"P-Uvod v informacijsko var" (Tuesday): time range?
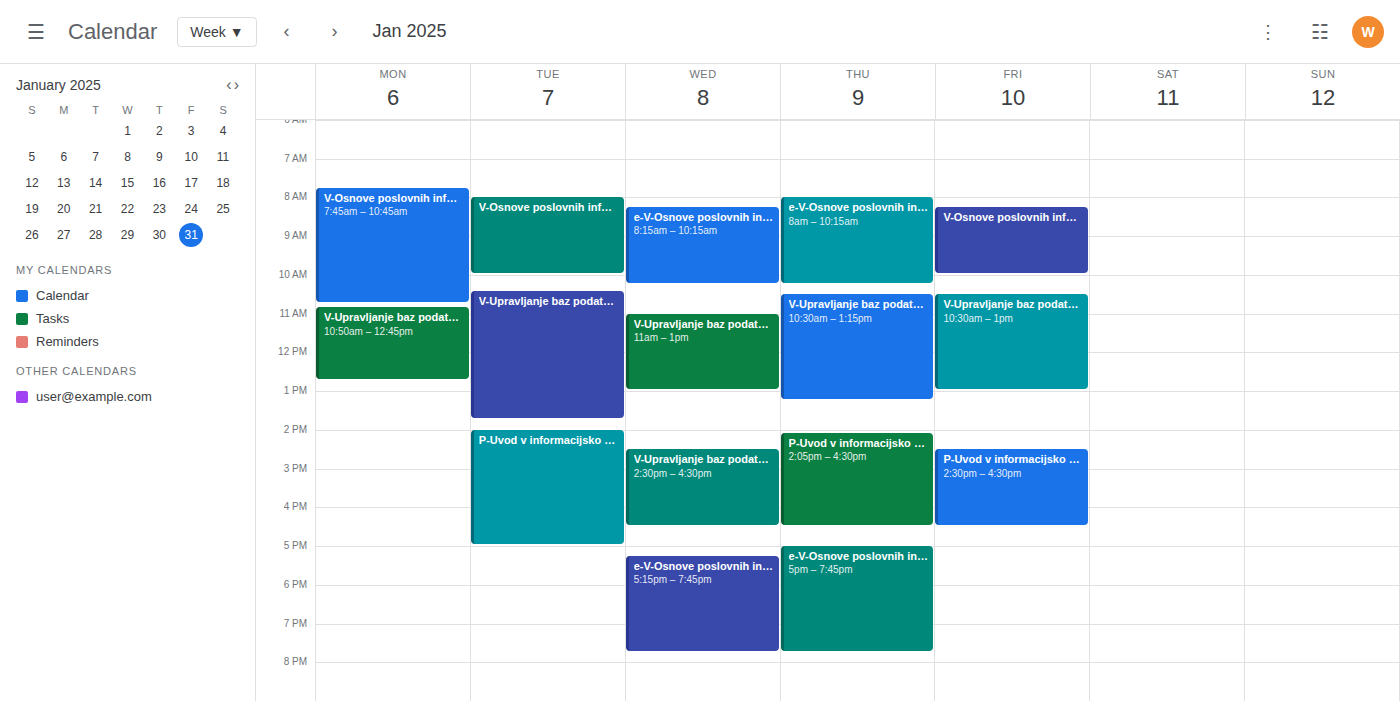
2:00 PM to 5:00 PM